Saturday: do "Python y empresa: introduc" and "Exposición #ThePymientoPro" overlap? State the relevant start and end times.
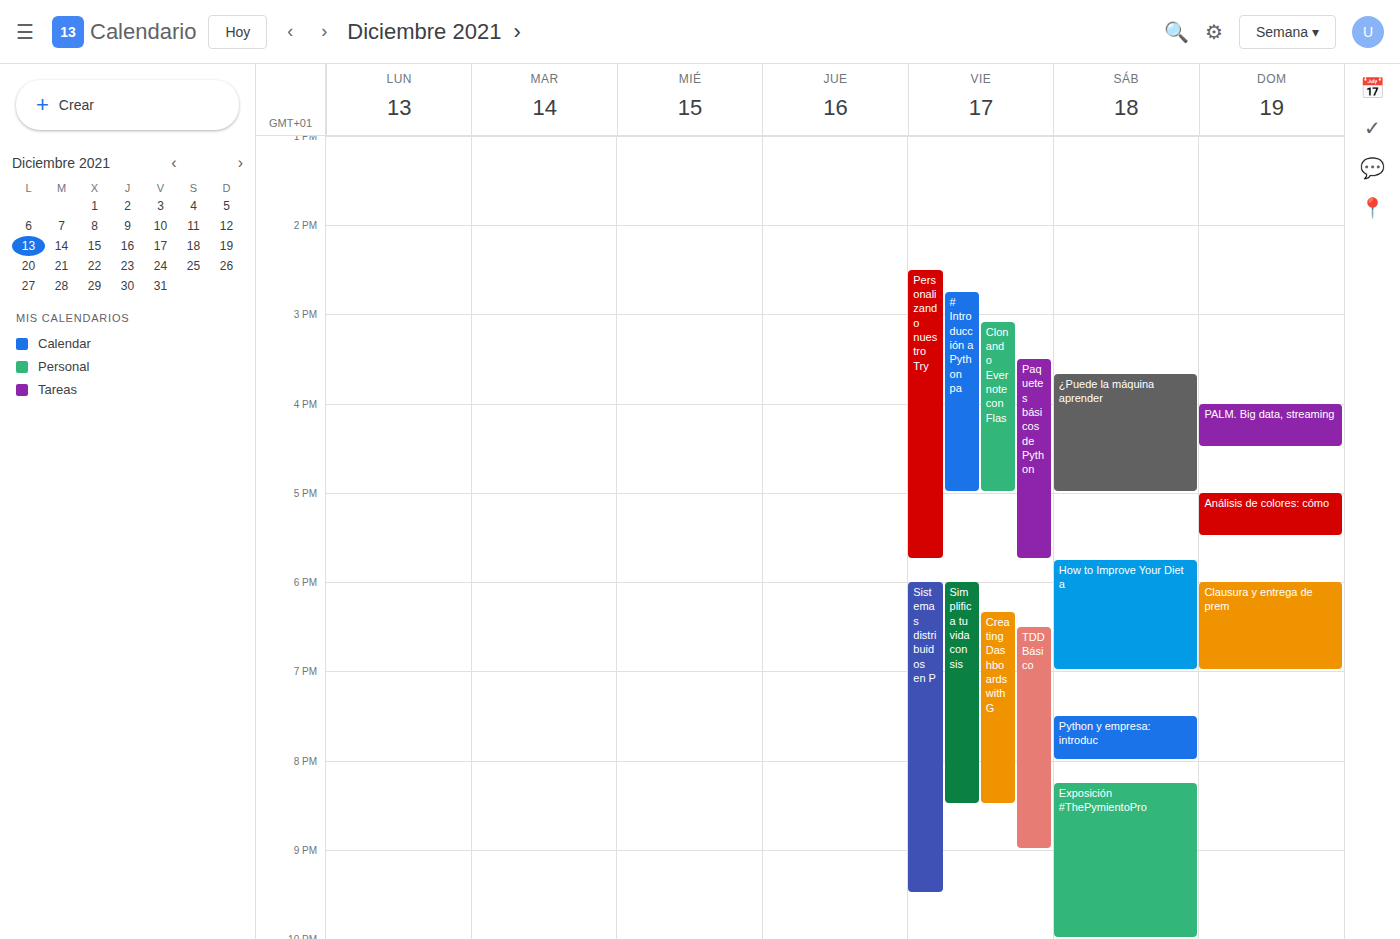
"Python y empresa: introduc" ends at 8:00 PM and "Exposición #ThePymientoPro" starts at 8:15 PM -- no overlap.